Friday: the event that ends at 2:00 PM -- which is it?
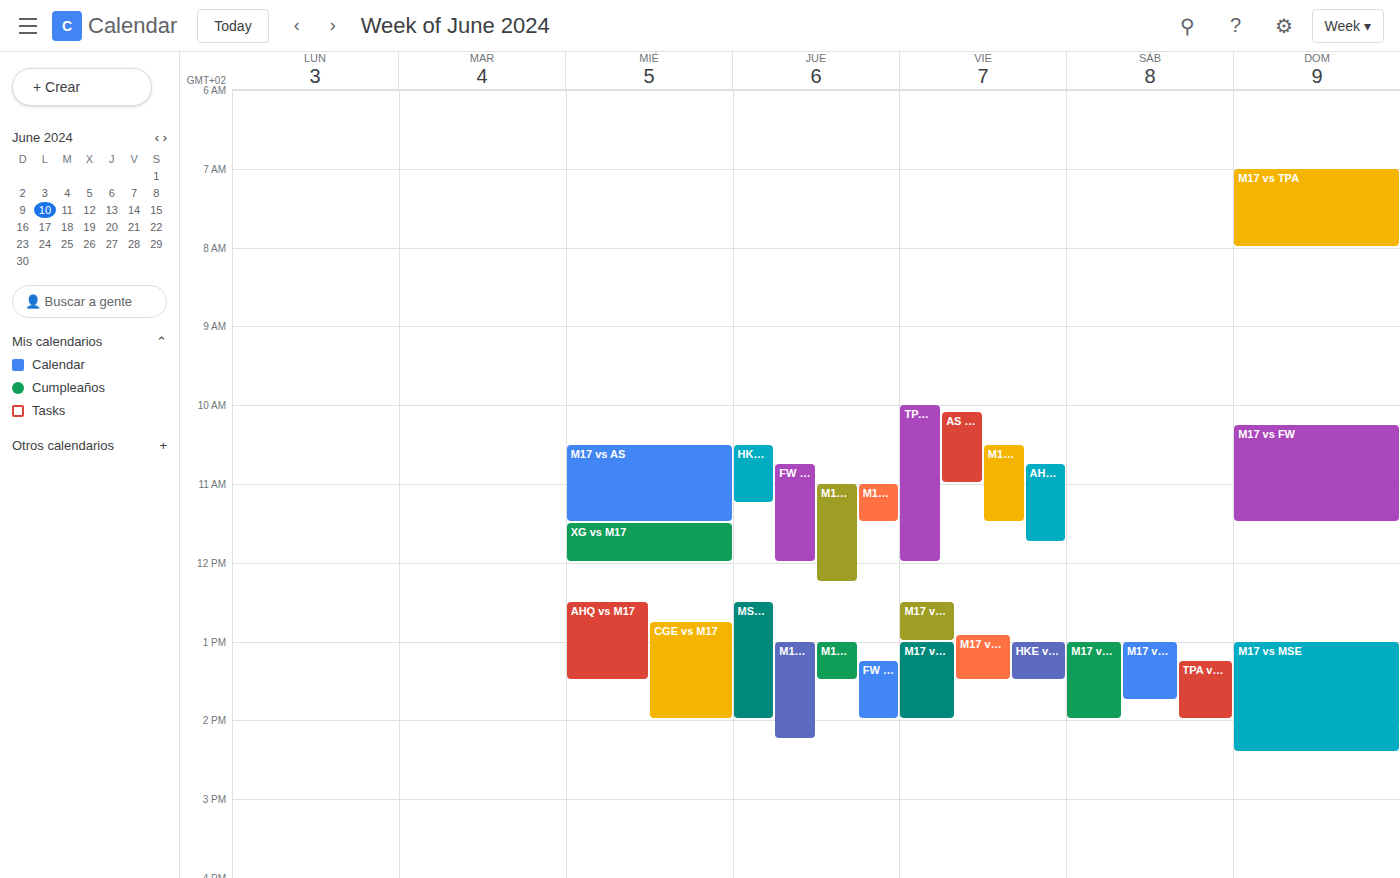
"M17 vs AHQ"